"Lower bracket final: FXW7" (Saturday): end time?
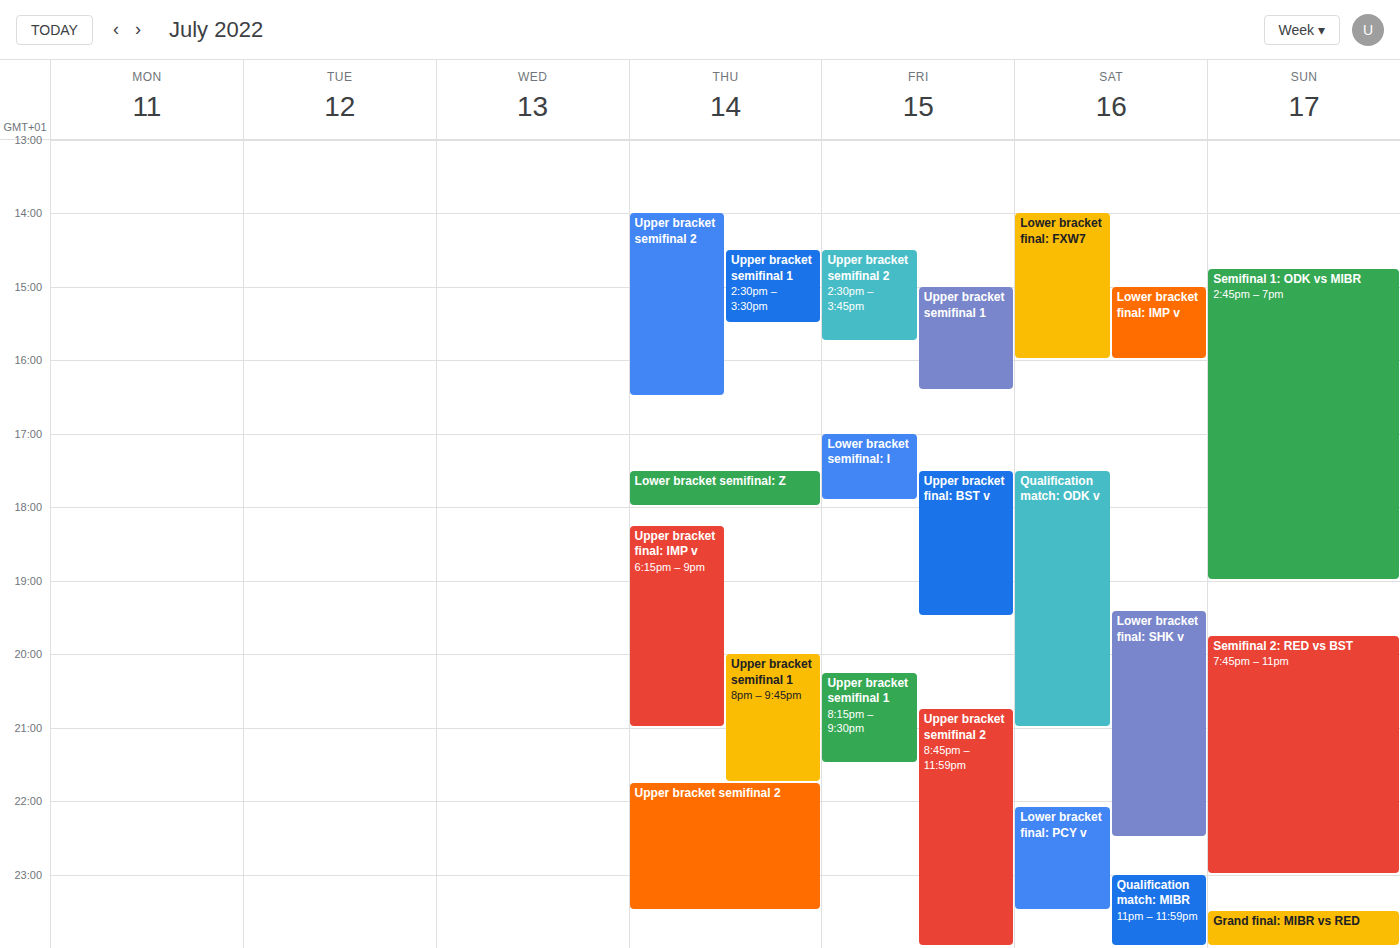
4:00 PM